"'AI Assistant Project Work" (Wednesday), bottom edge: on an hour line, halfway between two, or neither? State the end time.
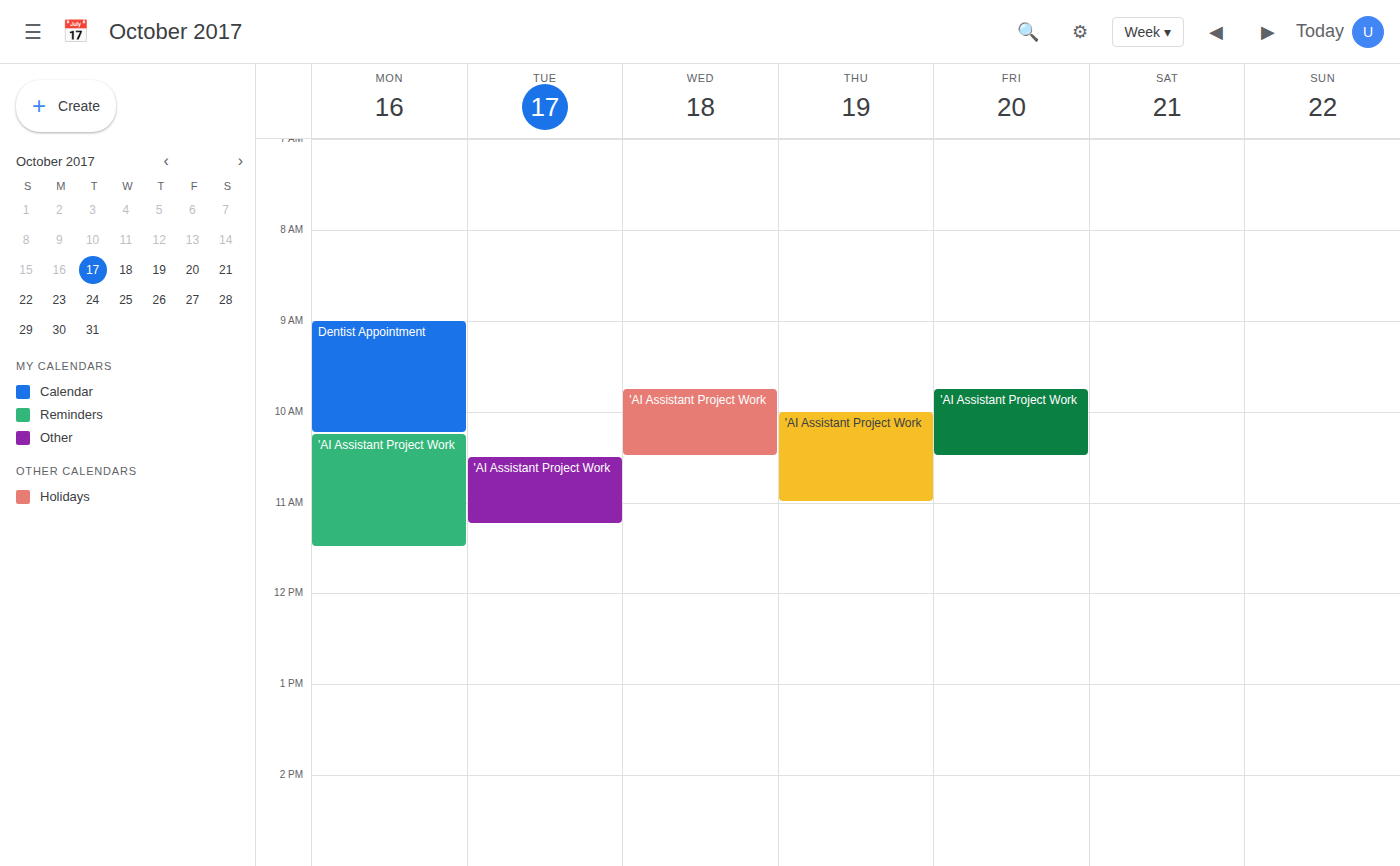
10:30 AM -- halfway between the 10 AM and 11 AM lines.